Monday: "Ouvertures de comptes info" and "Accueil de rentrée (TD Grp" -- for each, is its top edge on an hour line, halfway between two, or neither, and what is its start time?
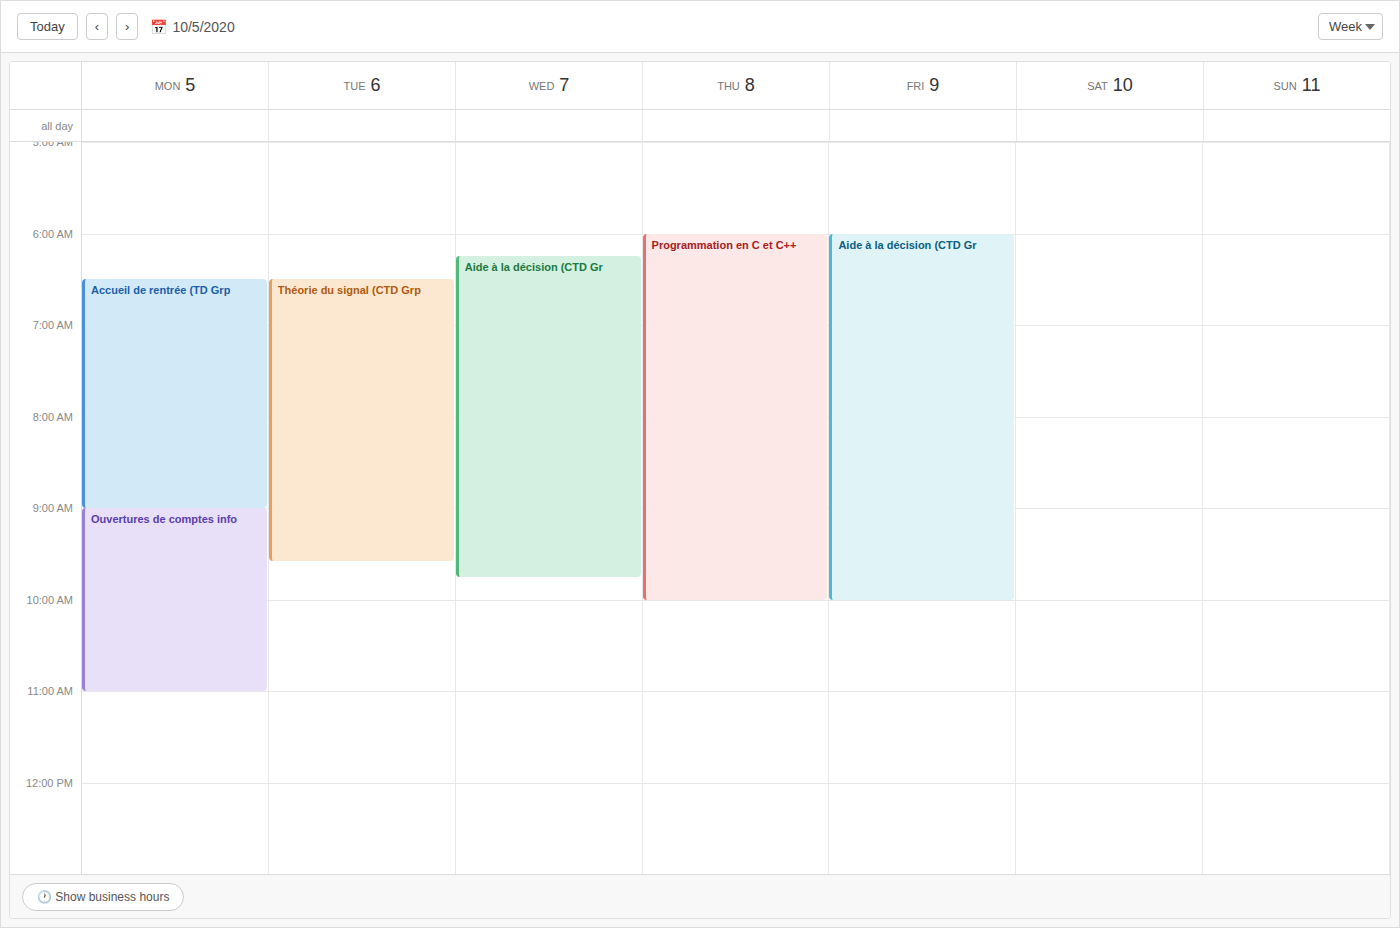
"Ouvertures de comptes info": 9:00 AM, exactly on the 9 AM line. "Accueil de rentrée (TD Grp": 6:30 AM, halfway between the 6 AM and 7 AM lines.